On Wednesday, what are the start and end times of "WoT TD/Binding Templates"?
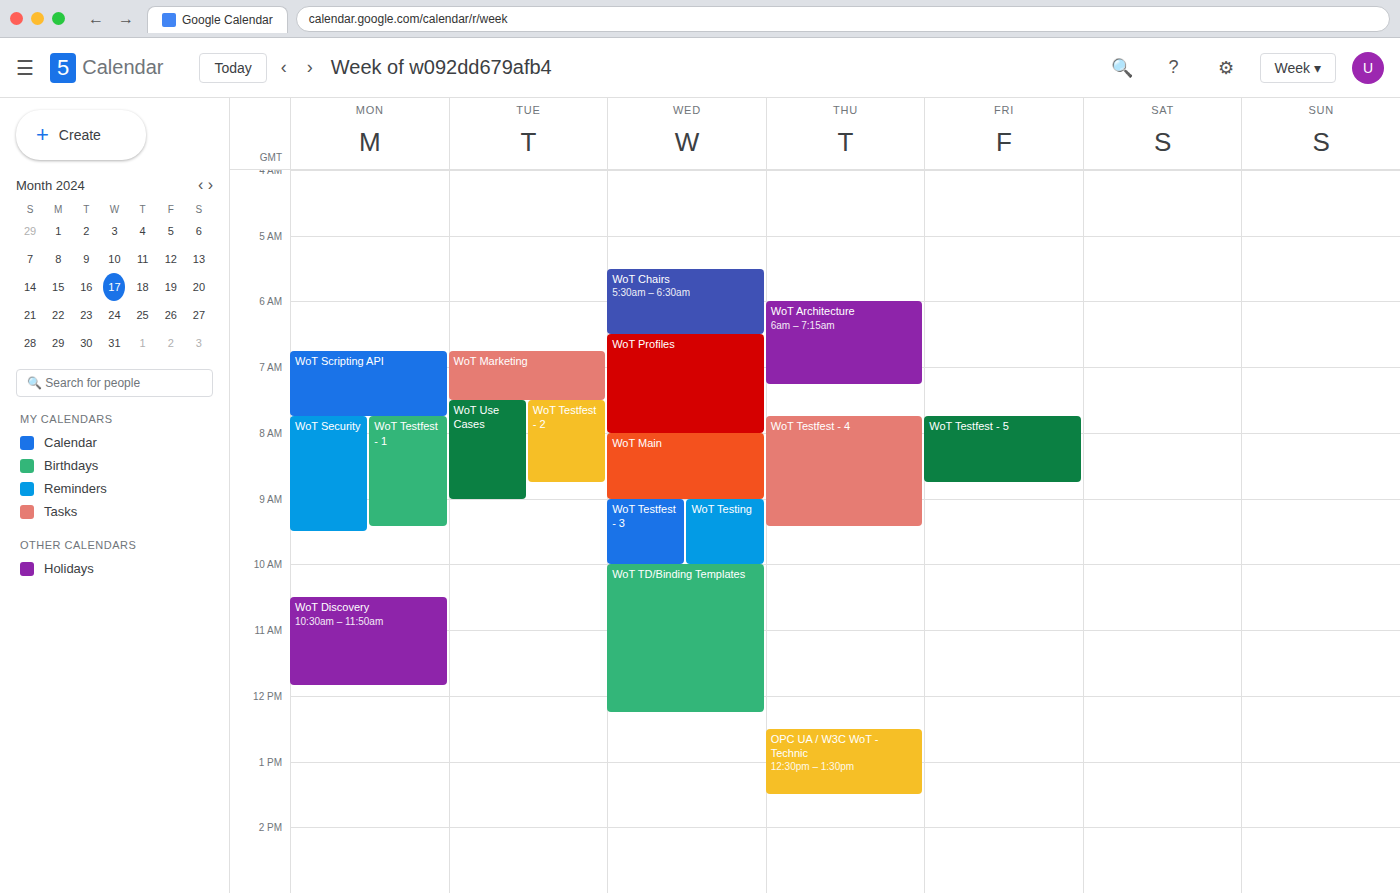
10:00 AM to 12:15 PM